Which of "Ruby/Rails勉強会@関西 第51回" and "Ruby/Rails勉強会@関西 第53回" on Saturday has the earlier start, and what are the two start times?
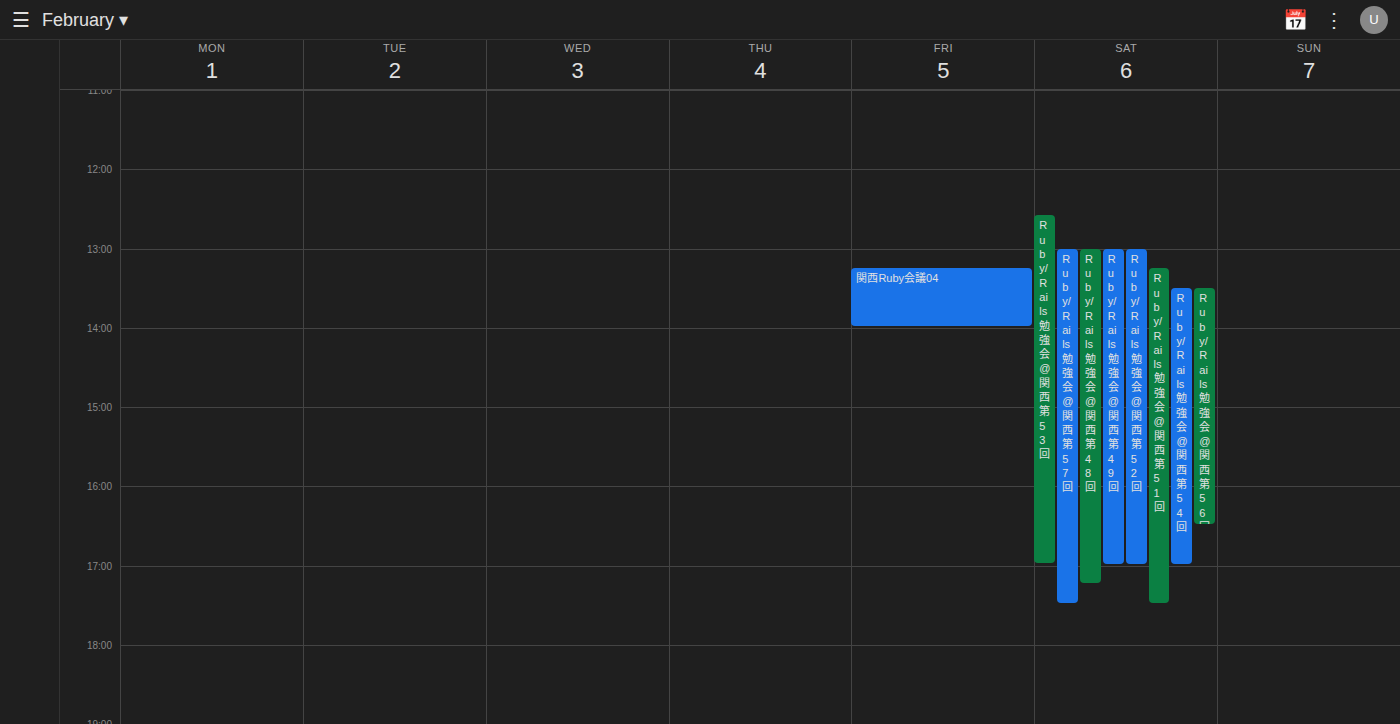
"Ruby/Rails勉強会@関西 第53回" 12:35 PM; "Ruby/Rails勉強会@関西 第51回" 1:15 PM.